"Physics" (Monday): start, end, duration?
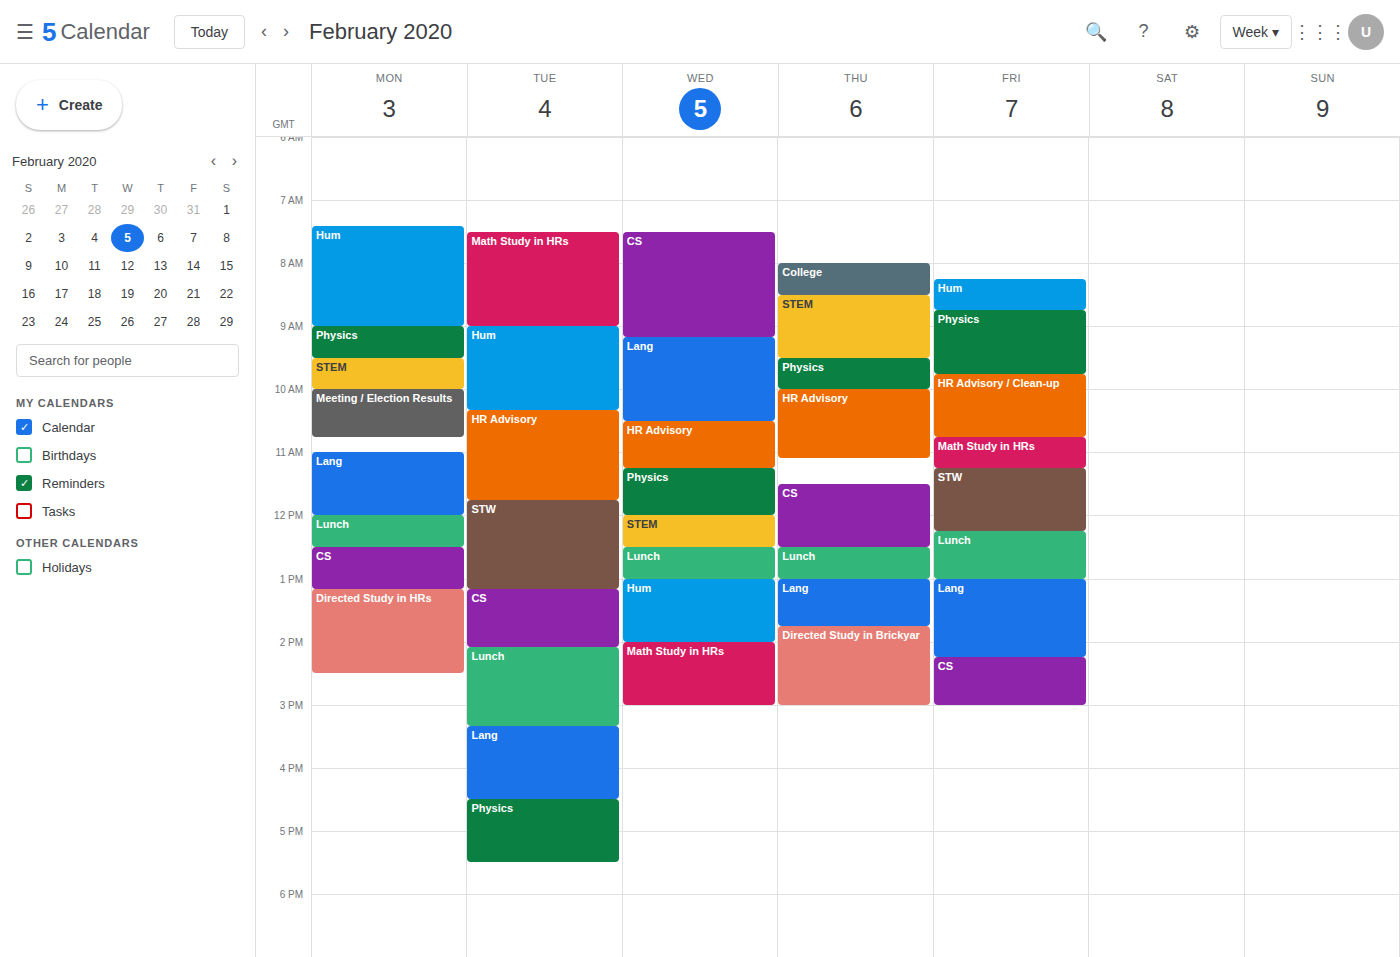
9:00 AM to 9:30 AM, 30 minutes